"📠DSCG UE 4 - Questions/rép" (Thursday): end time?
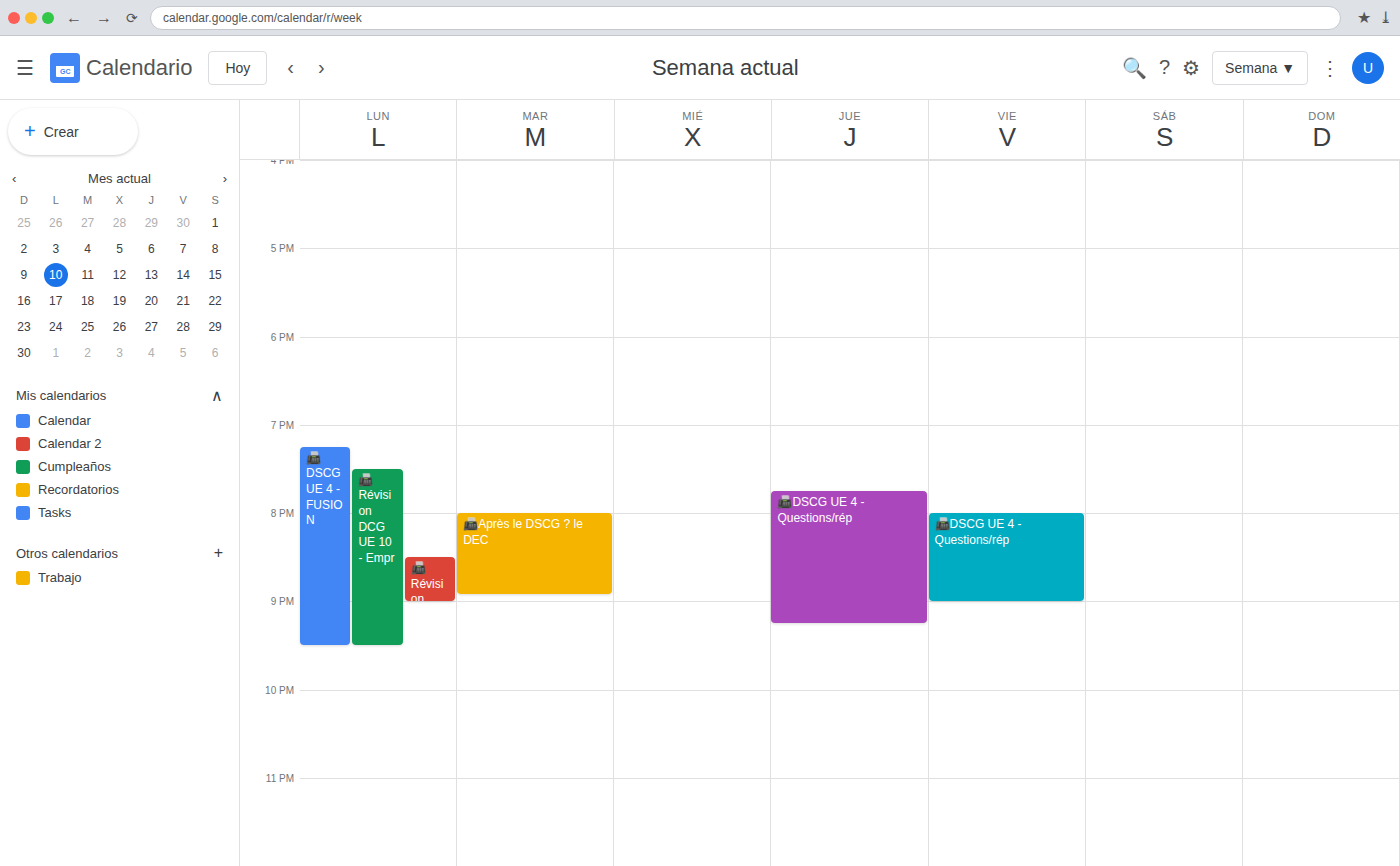
9:15 PM